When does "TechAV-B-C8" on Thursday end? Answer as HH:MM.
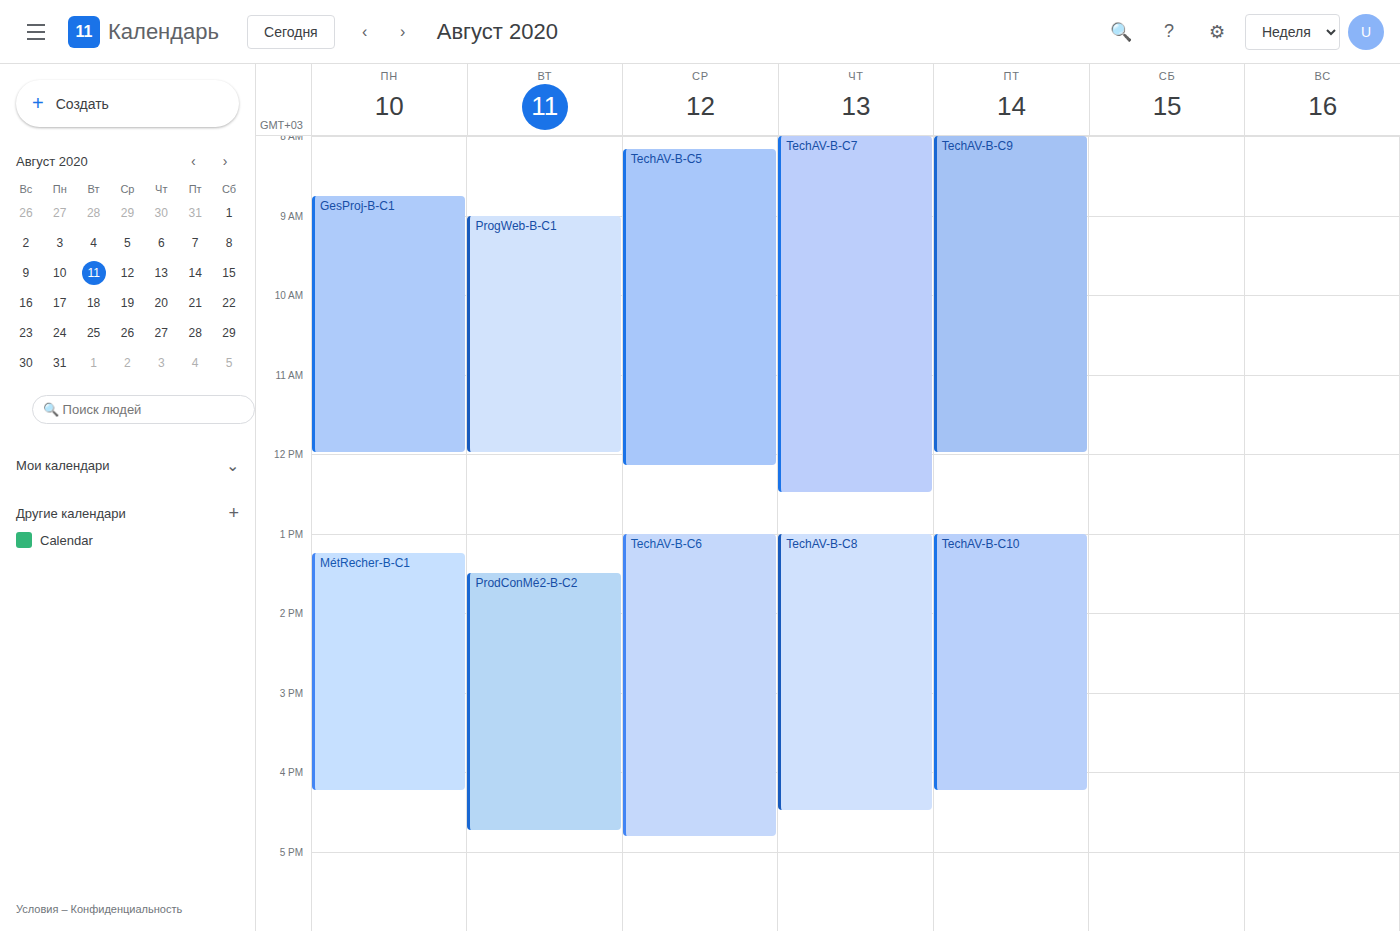
16:30